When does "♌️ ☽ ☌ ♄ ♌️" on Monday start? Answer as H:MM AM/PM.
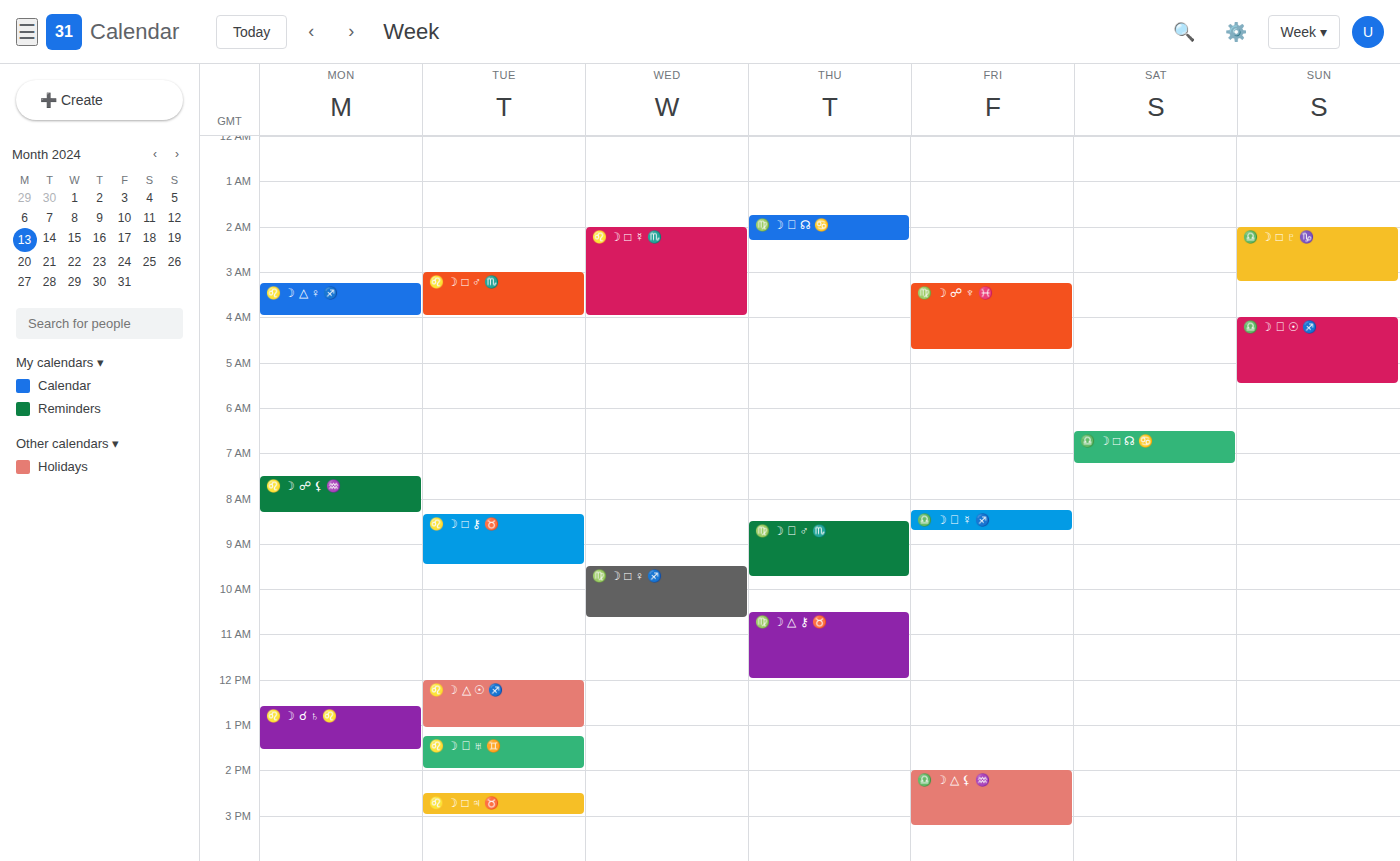
12:35 PM